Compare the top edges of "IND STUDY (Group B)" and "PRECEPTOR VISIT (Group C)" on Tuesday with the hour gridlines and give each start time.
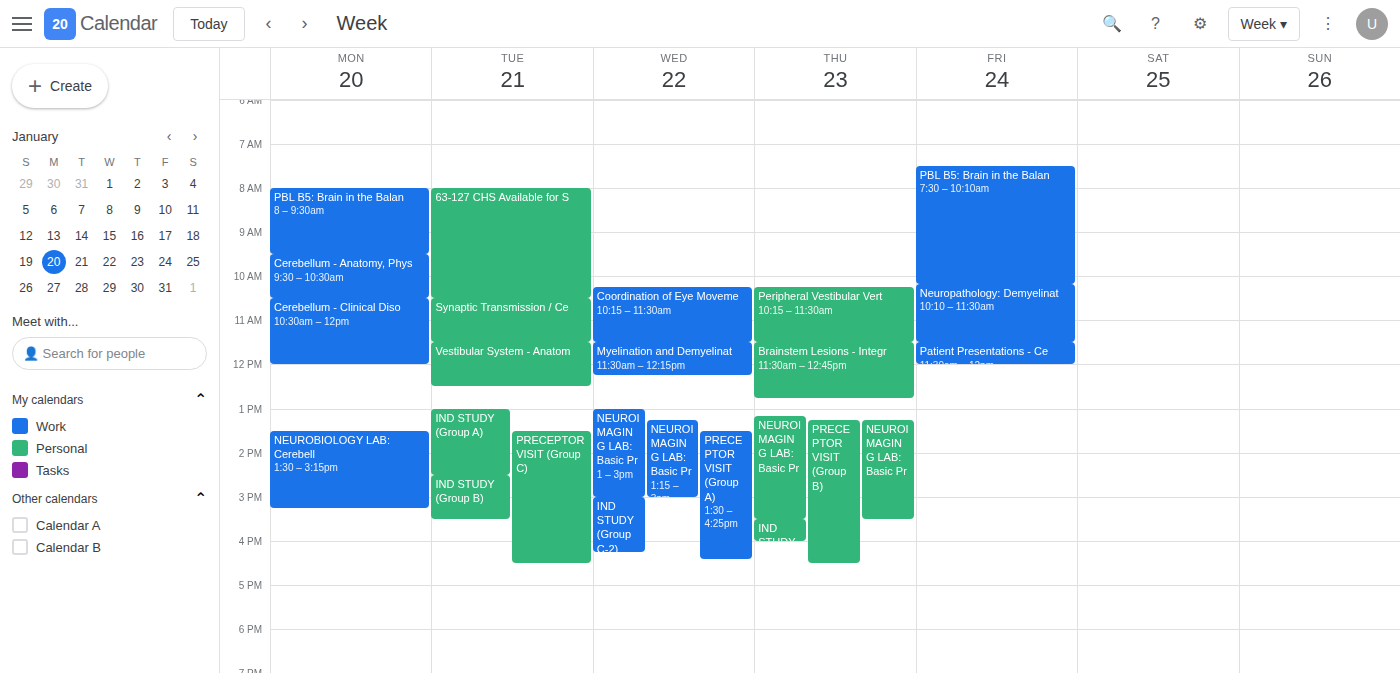
"IND STUDY (Group B)": 2:30 PM, halfway between the 2 PM and 3 PM lines. "PRECEPTOR VISIT (Group C)": 1:30 PM, halfway between the 1 PM and 2 PM lines.